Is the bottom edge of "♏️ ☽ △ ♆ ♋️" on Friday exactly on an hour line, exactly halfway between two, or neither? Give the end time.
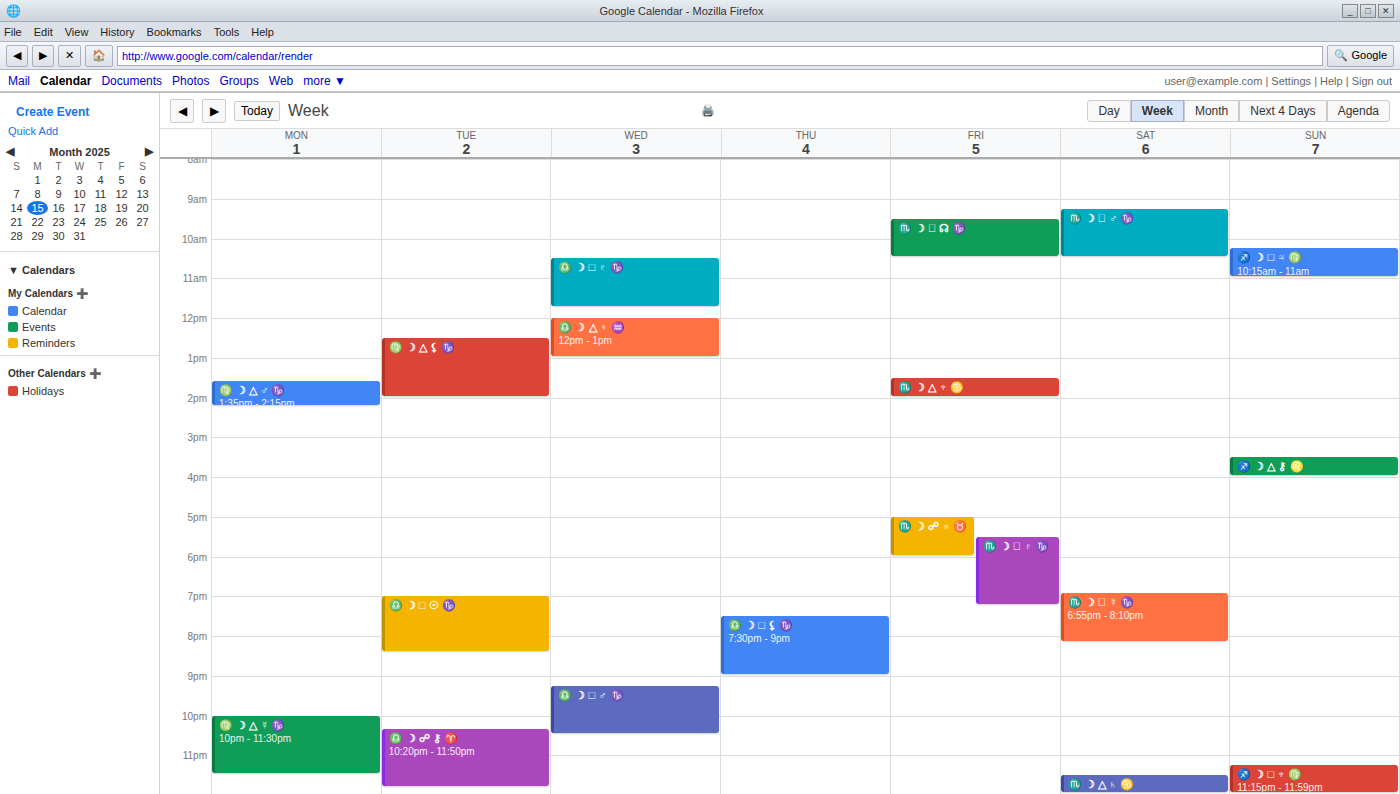
14:00 -- exactly on the 14:00 line.